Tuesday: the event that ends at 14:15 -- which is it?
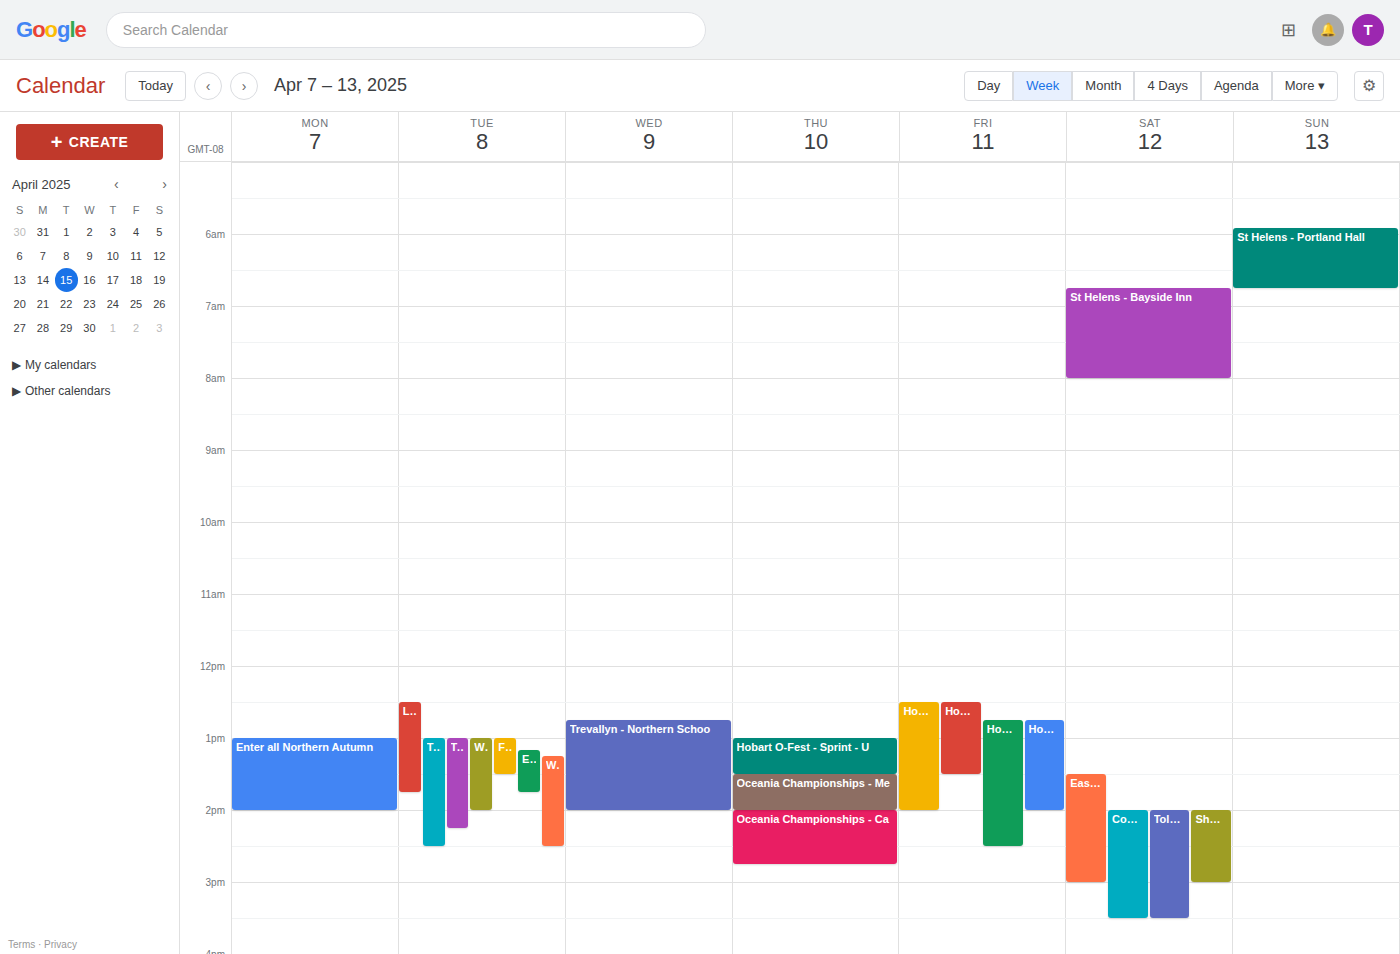
"Taroona - Southern Autumn"